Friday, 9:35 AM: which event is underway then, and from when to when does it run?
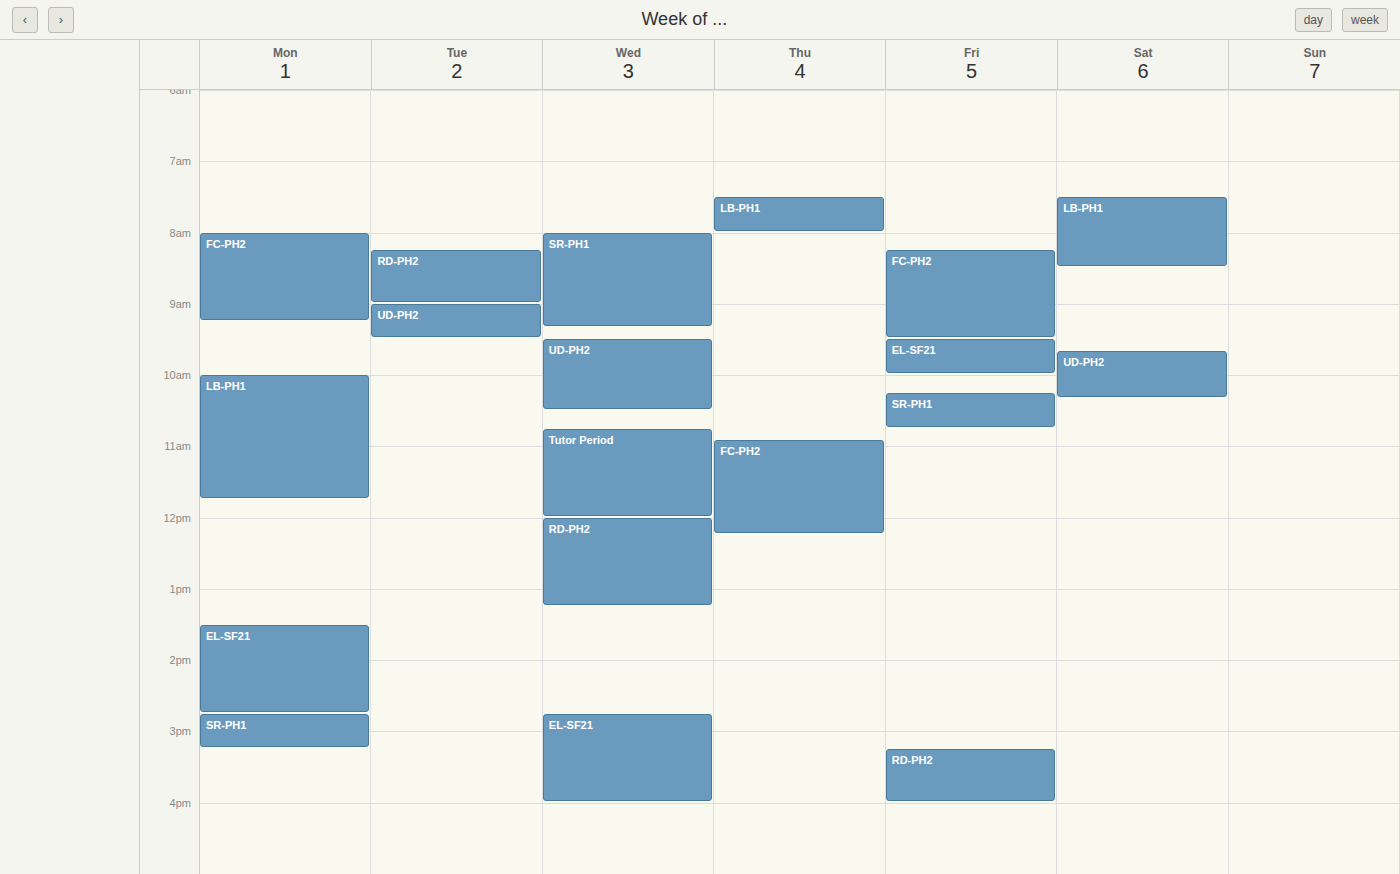
"EL-SF21", 9:30 AM to 10:00 AM